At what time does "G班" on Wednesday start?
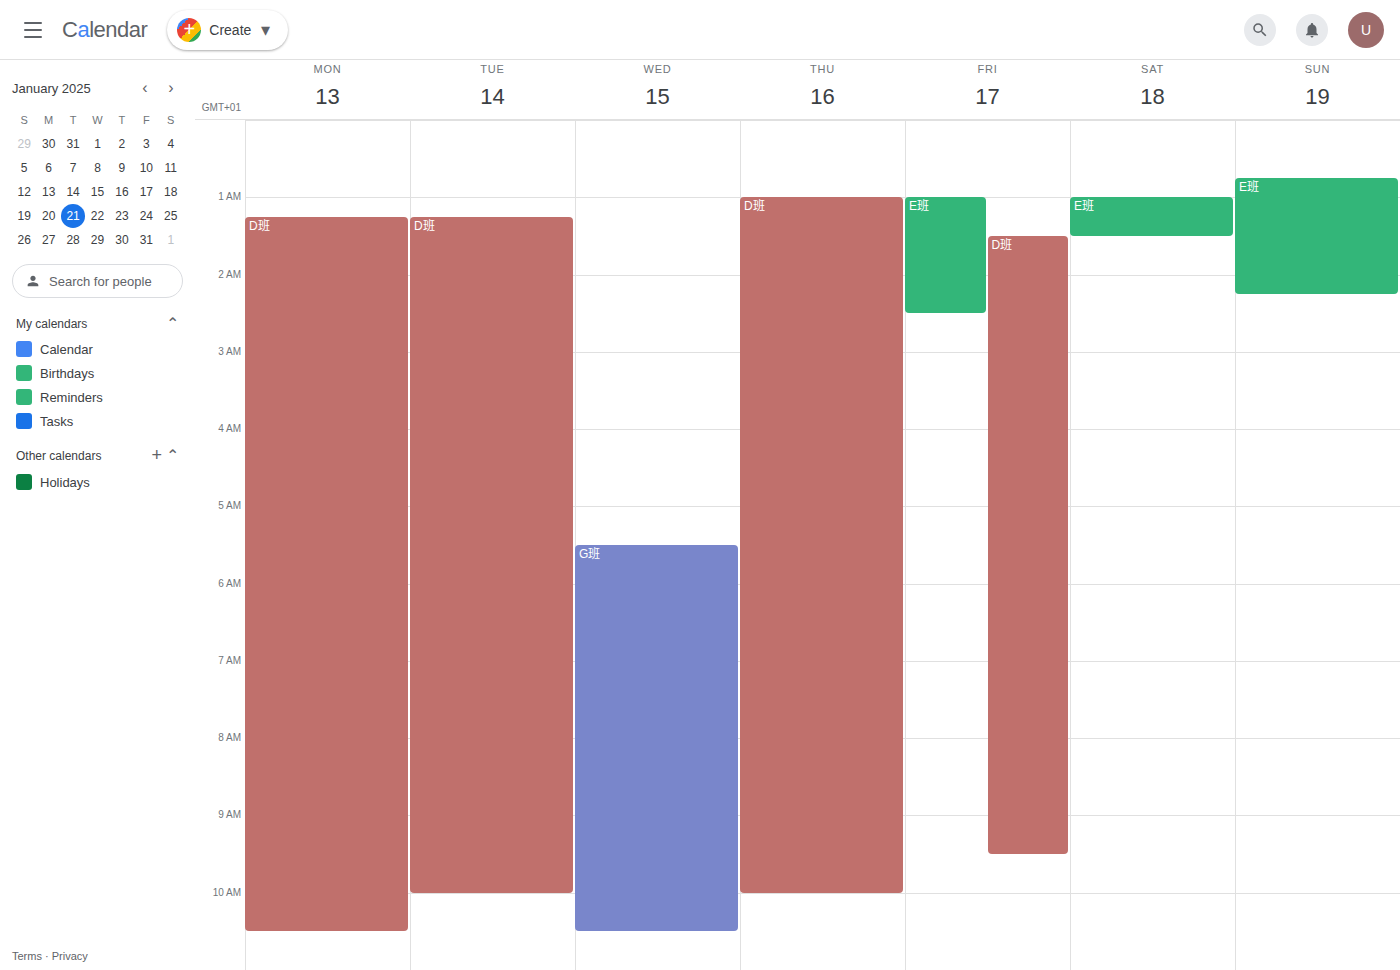
5:30 AM